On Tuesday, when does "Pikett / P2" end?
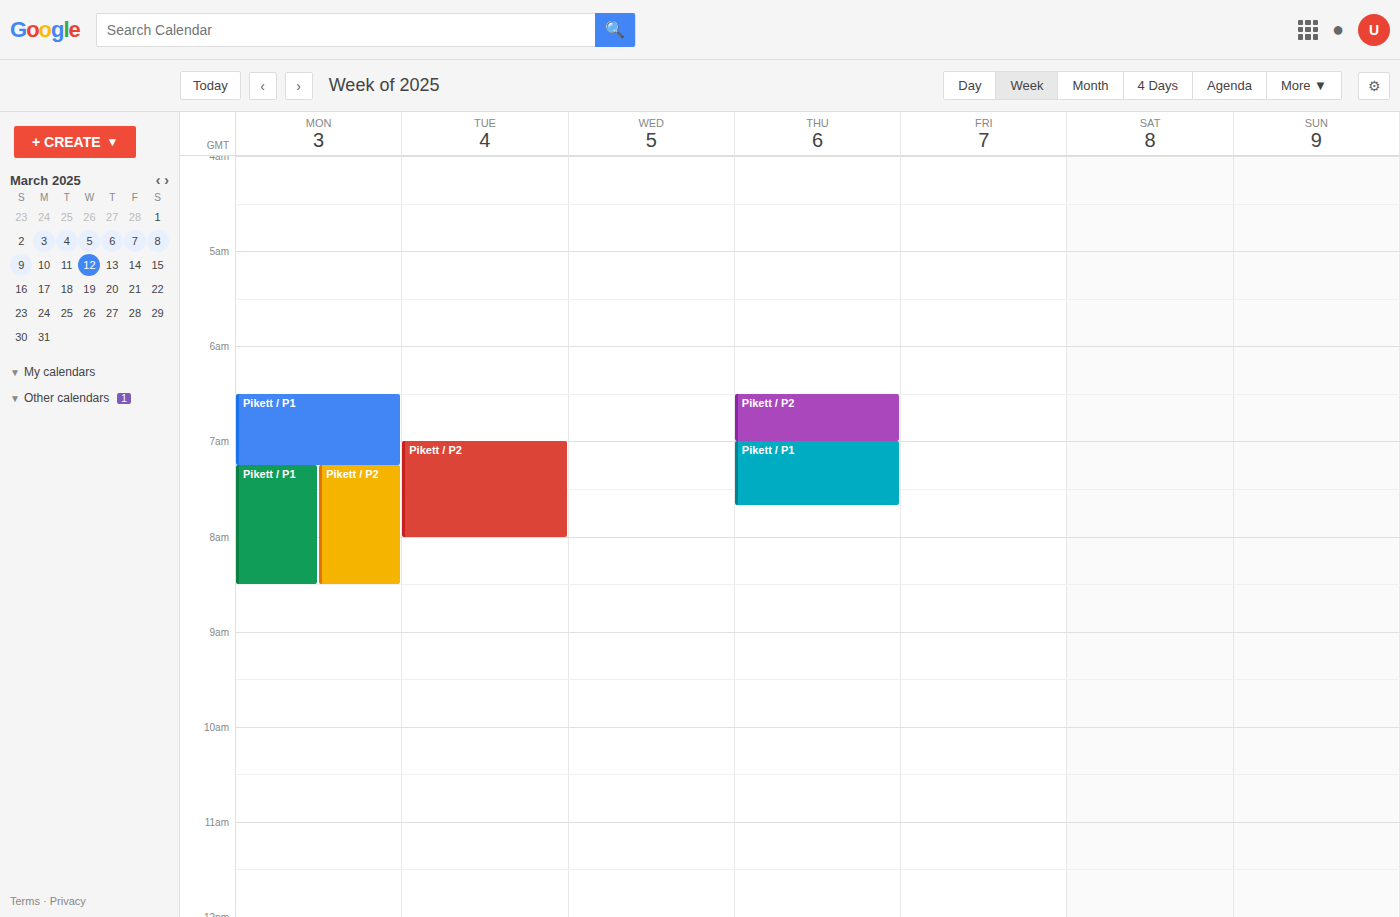
8:00 AM